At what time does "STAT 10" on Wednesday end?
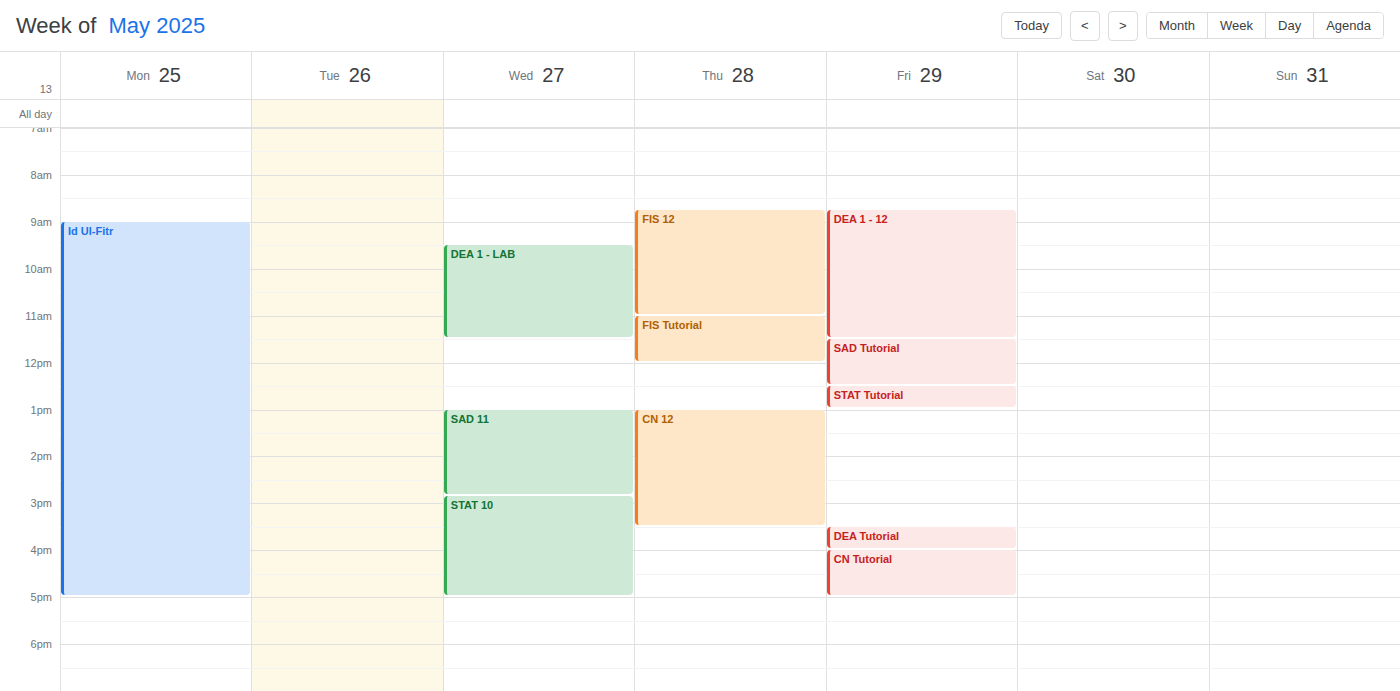
5:00 PM